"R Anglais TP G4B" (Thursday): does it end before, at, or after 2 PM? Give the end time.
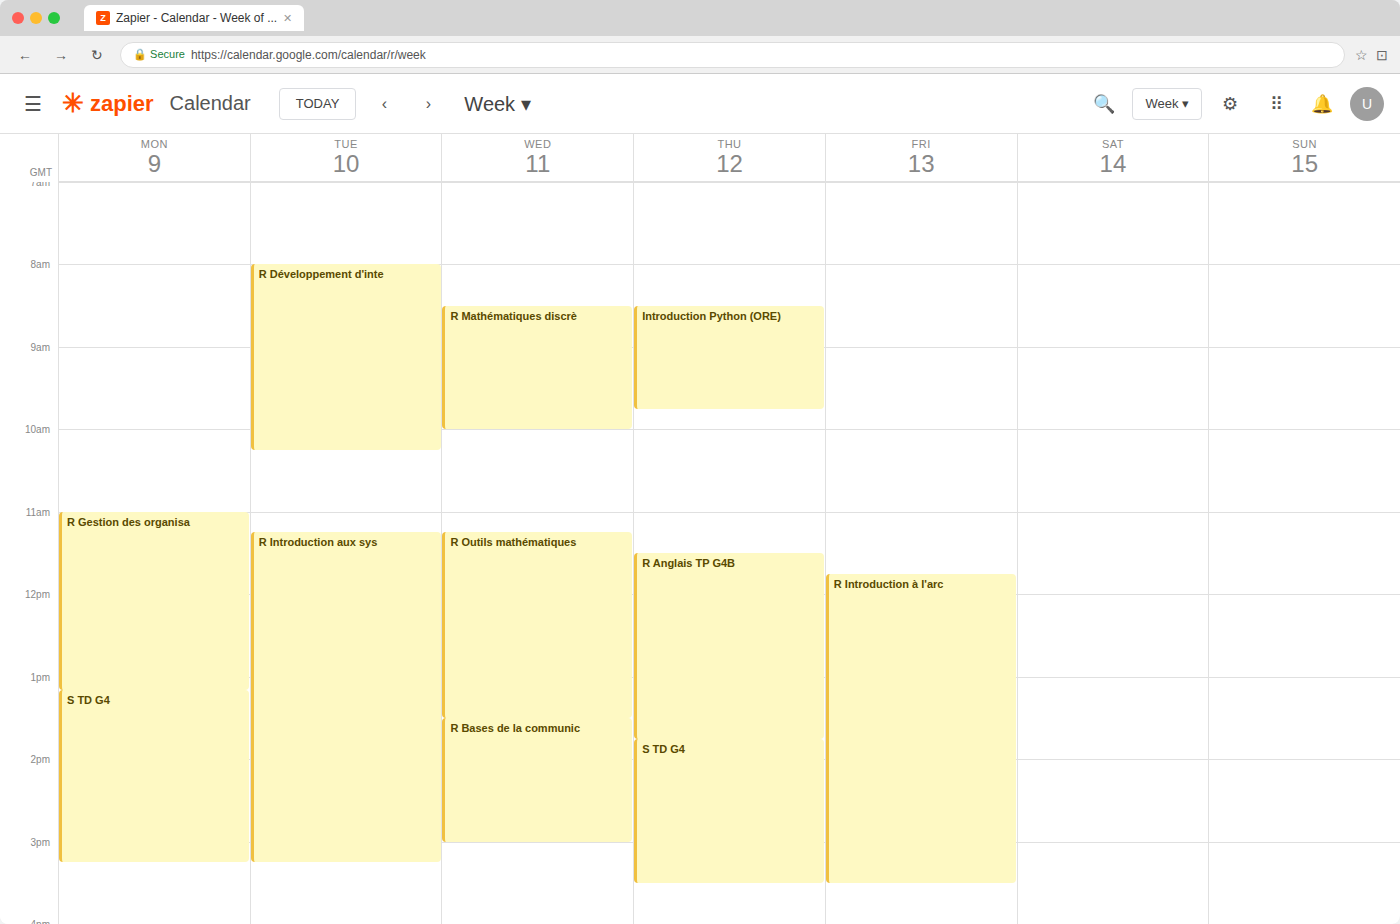
1:45 PM -- before 2 PM, 15 minutes above the 2 PM line.